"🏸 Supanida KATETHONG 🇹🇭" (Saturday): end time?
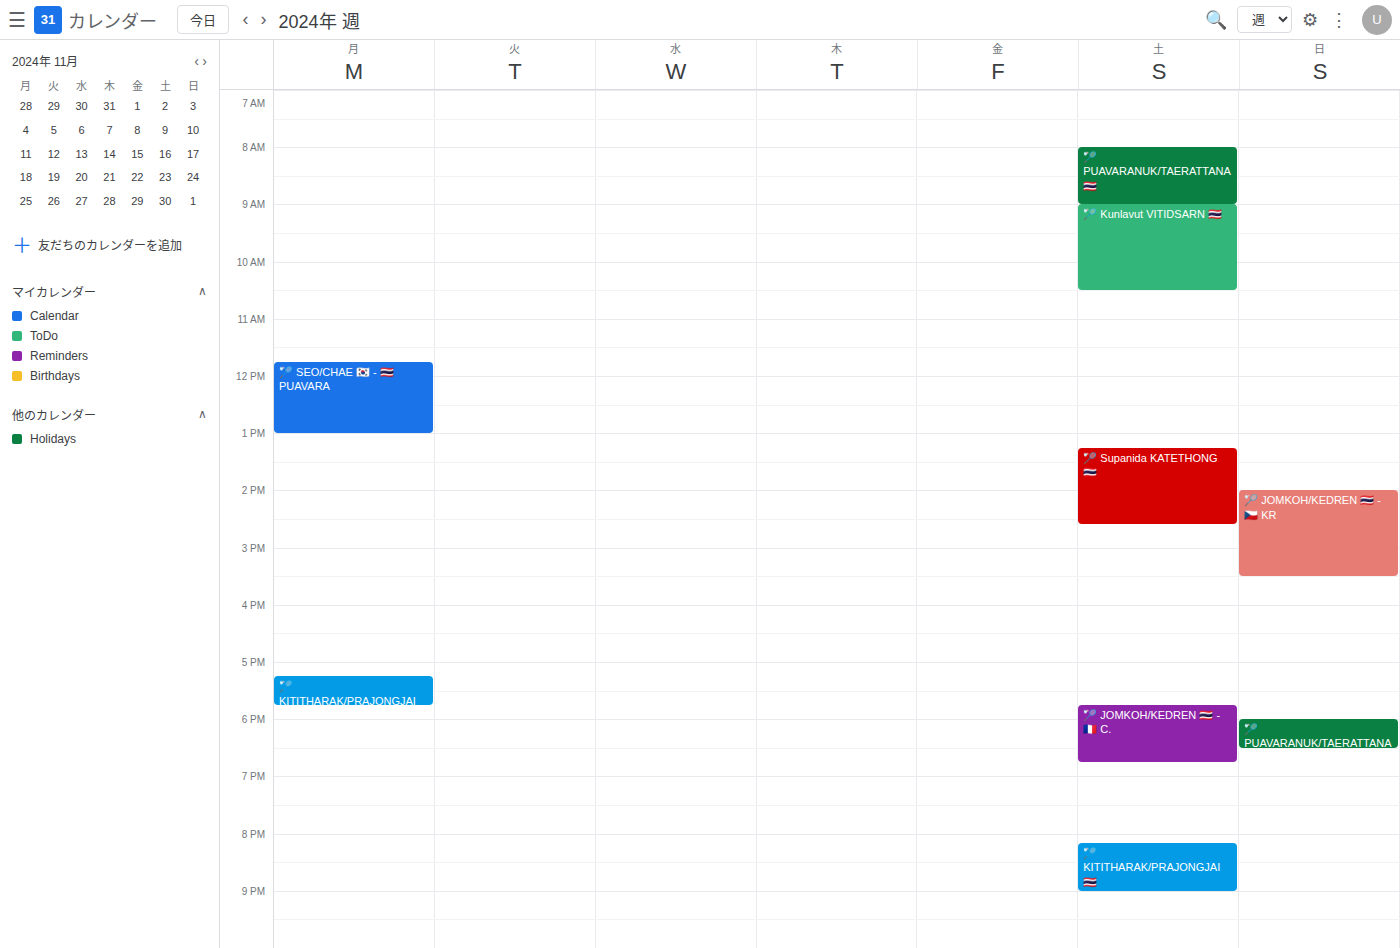
2:35 PM